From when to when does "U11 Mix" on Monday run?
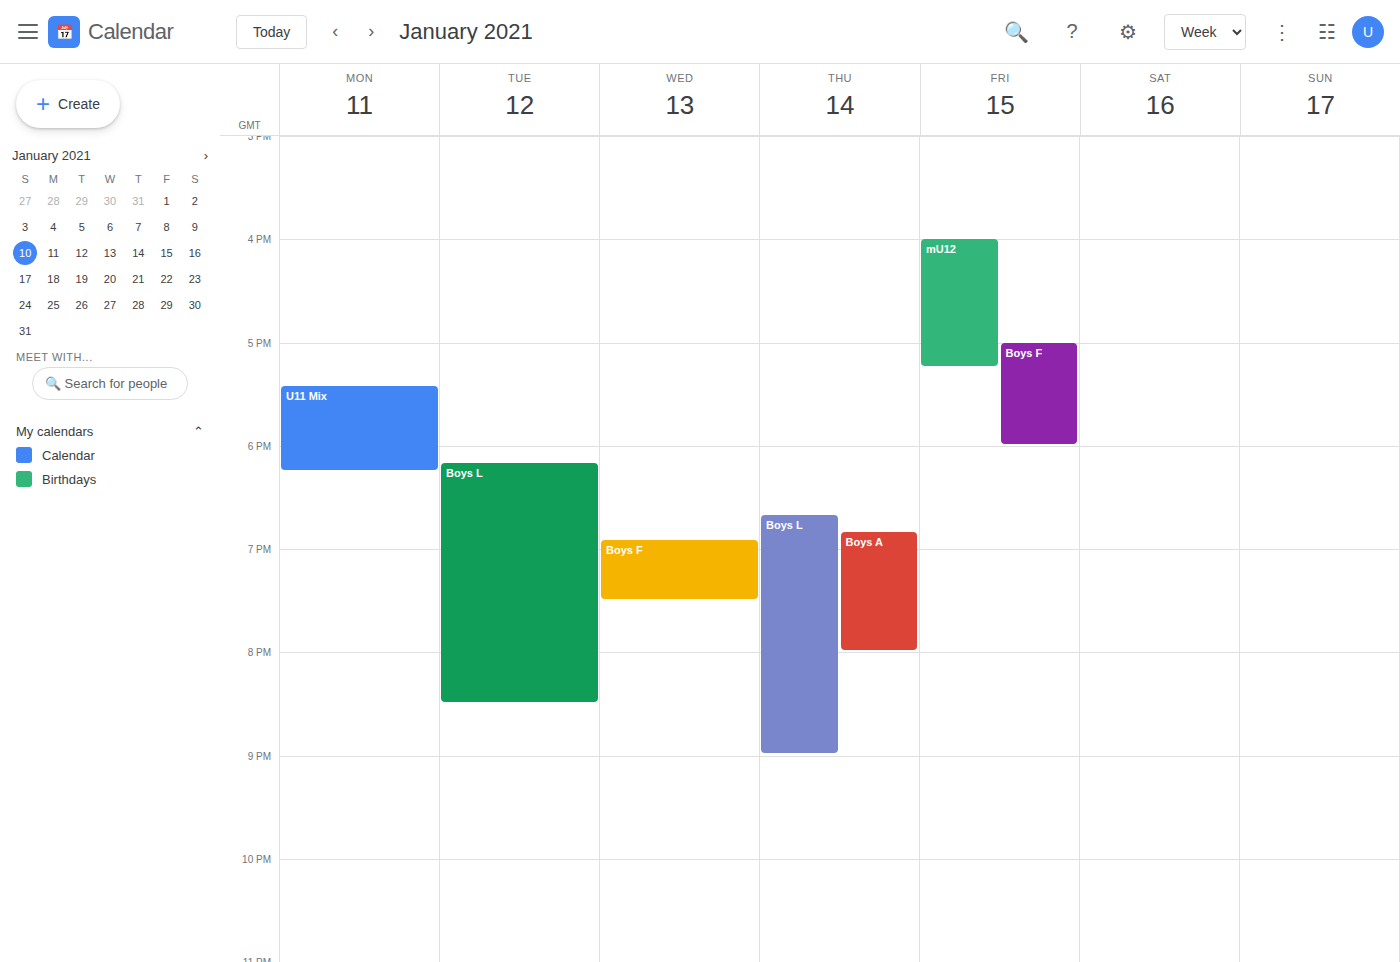
5:25 PM to 6:15 PM